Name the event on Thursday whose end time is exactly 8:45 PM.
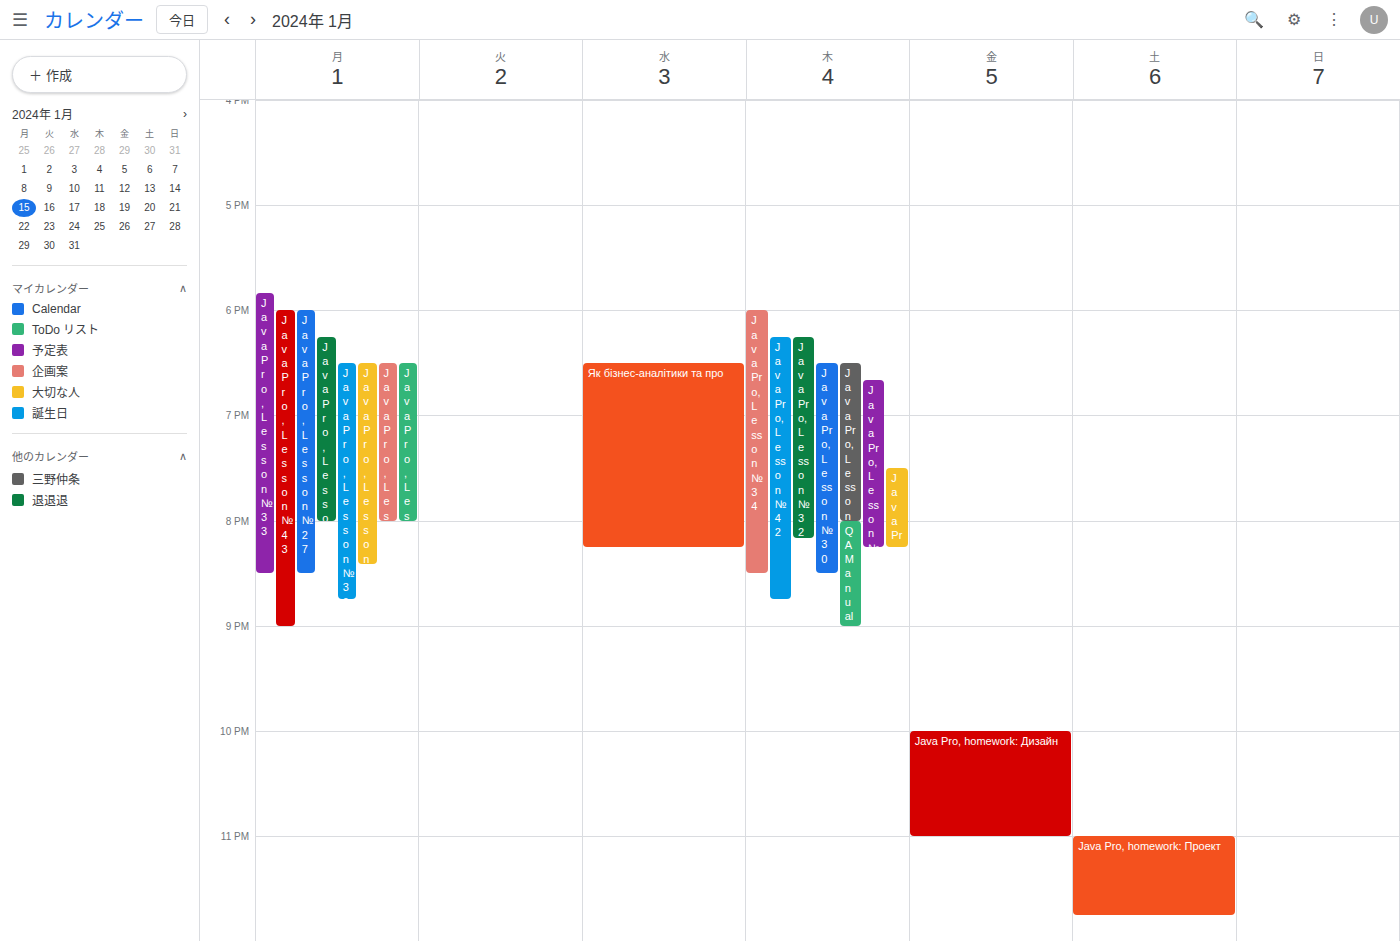
"Java Pro, Lesson № 42"